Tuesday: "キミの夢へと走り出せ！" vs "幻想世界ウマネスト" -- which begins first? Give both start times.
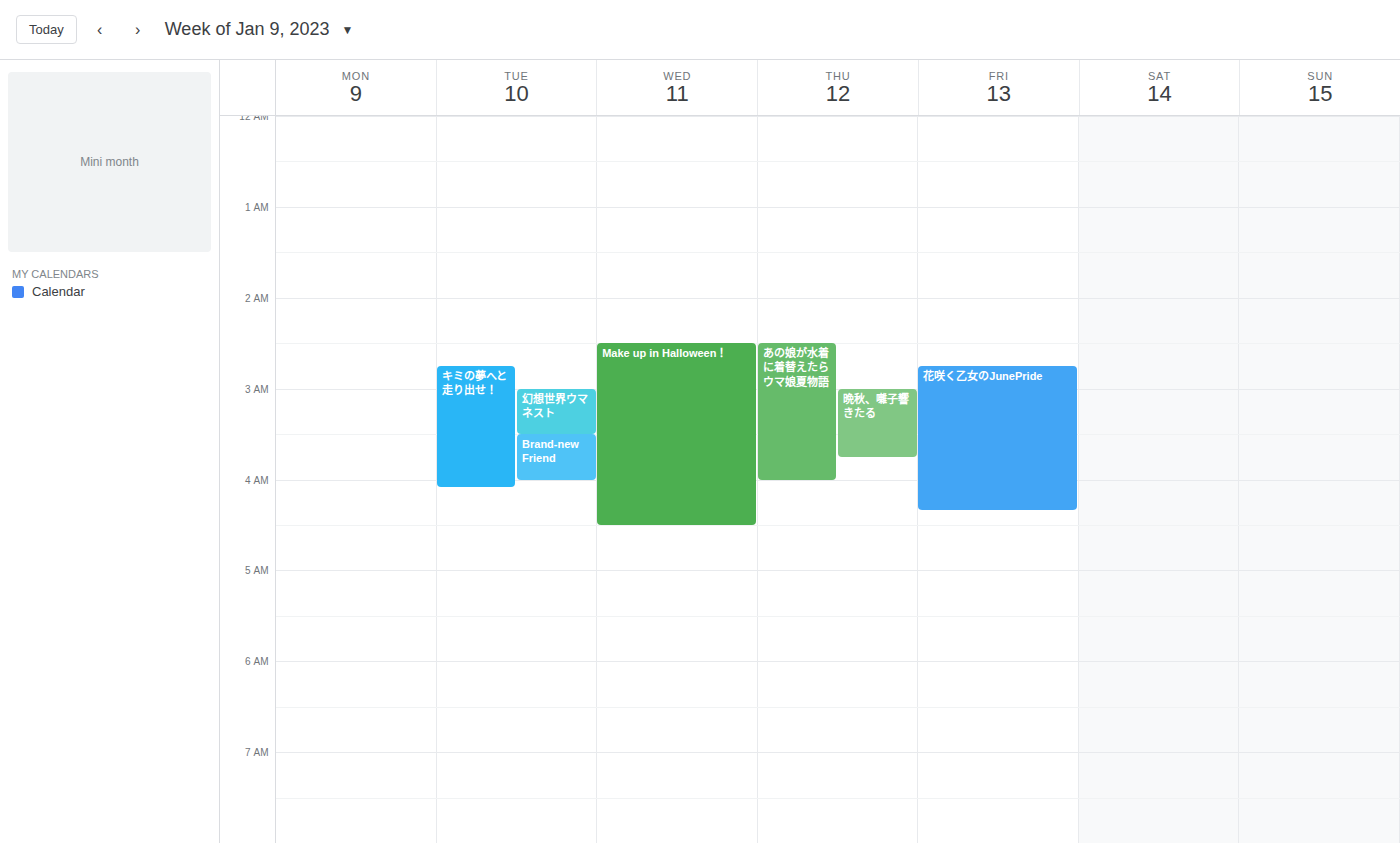
"キミの夢へと走り出せ！" 02:45; "幻想世界ウマネスト" 03:00.